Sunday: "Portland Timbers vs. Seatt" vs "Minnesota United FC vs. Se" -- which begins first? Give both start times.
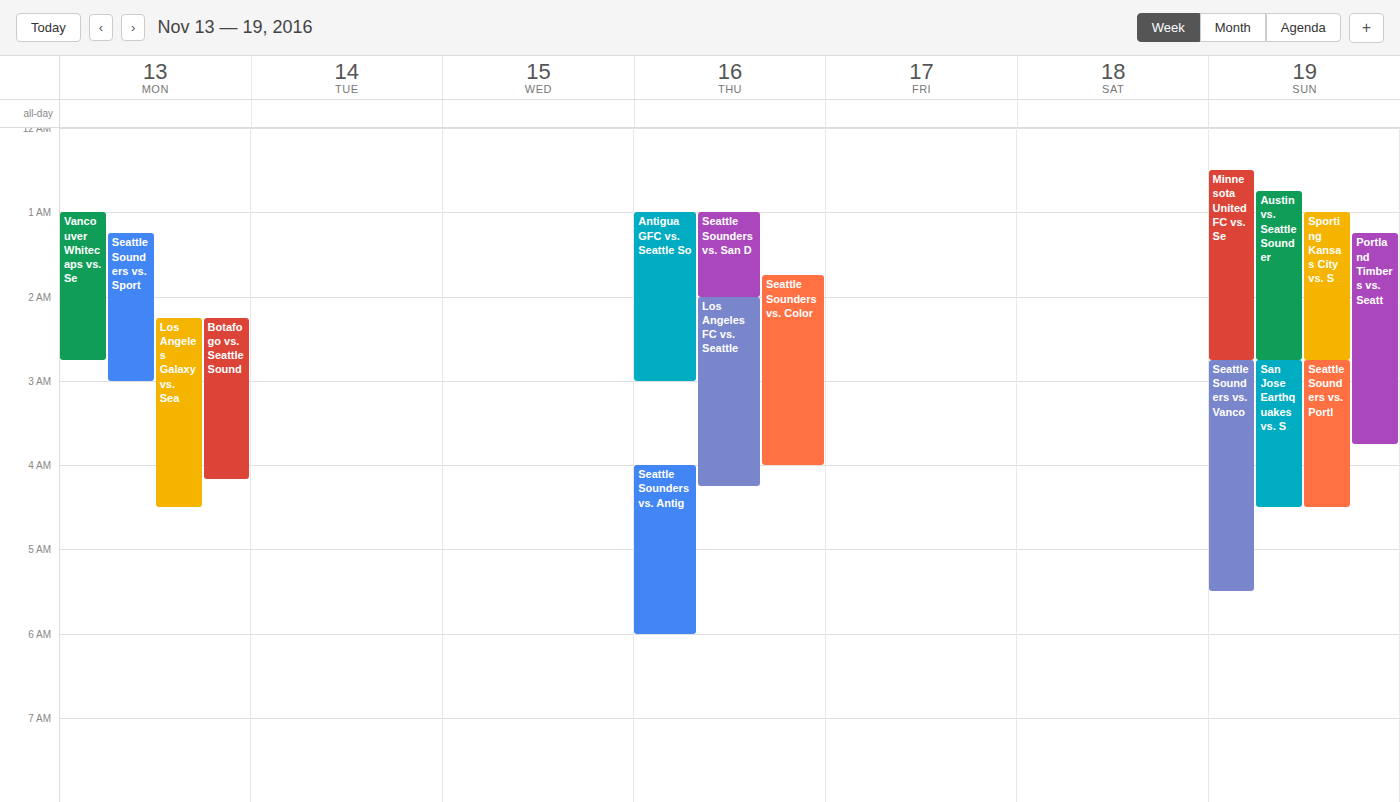
"Minnesota United FC vs. Se" 12:30 AM; "Portland Timbers vs. Seatt" 1:15 AM.